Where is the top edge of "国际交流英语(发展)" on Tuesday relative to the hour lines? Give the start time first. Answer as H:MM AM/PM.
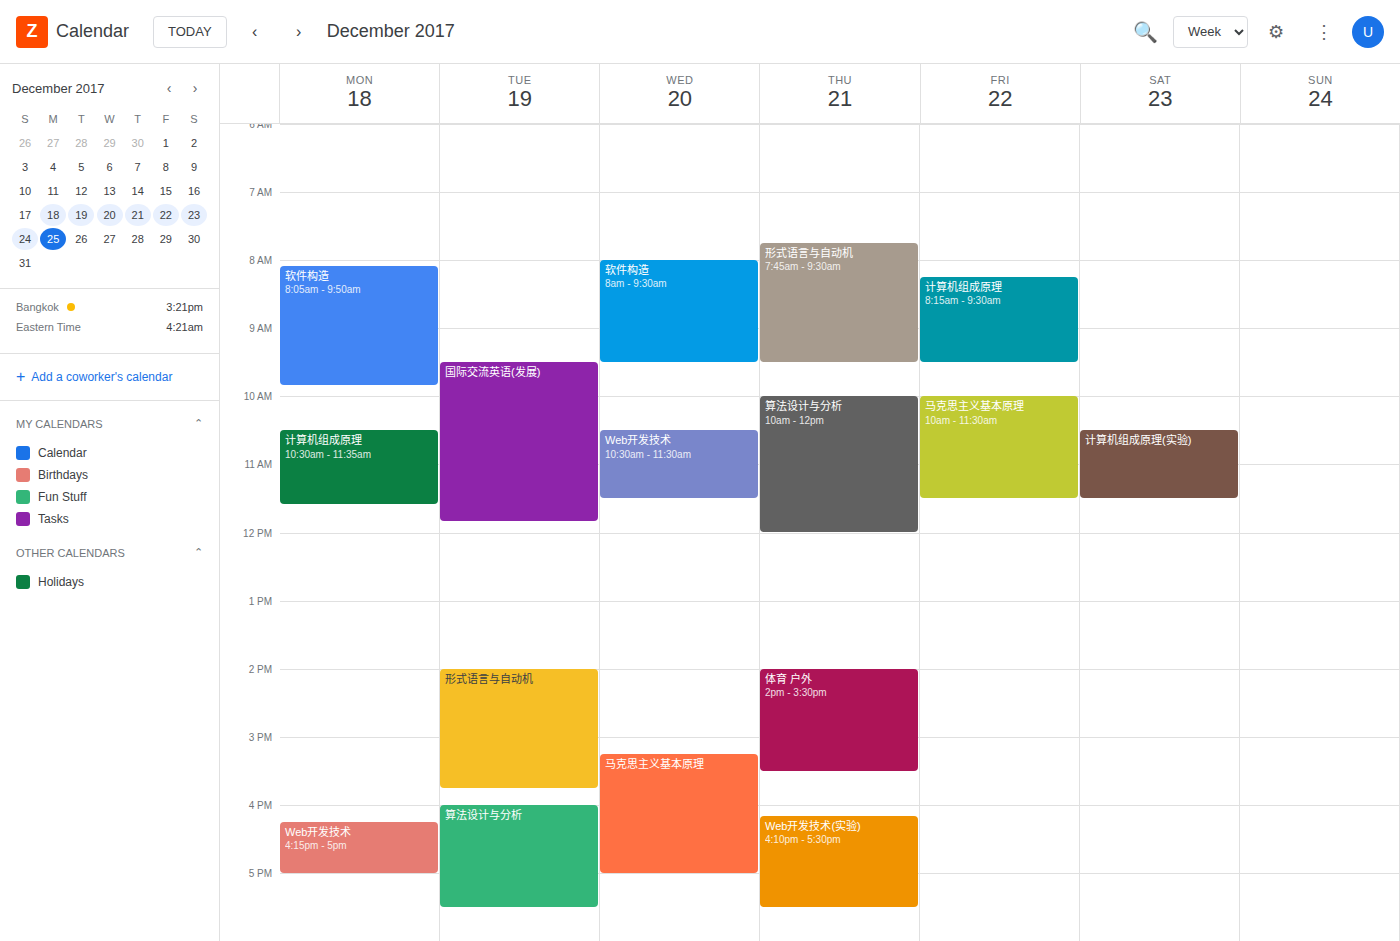
9:30 AM -- halfway between the 9 AM and 10 AM lines.